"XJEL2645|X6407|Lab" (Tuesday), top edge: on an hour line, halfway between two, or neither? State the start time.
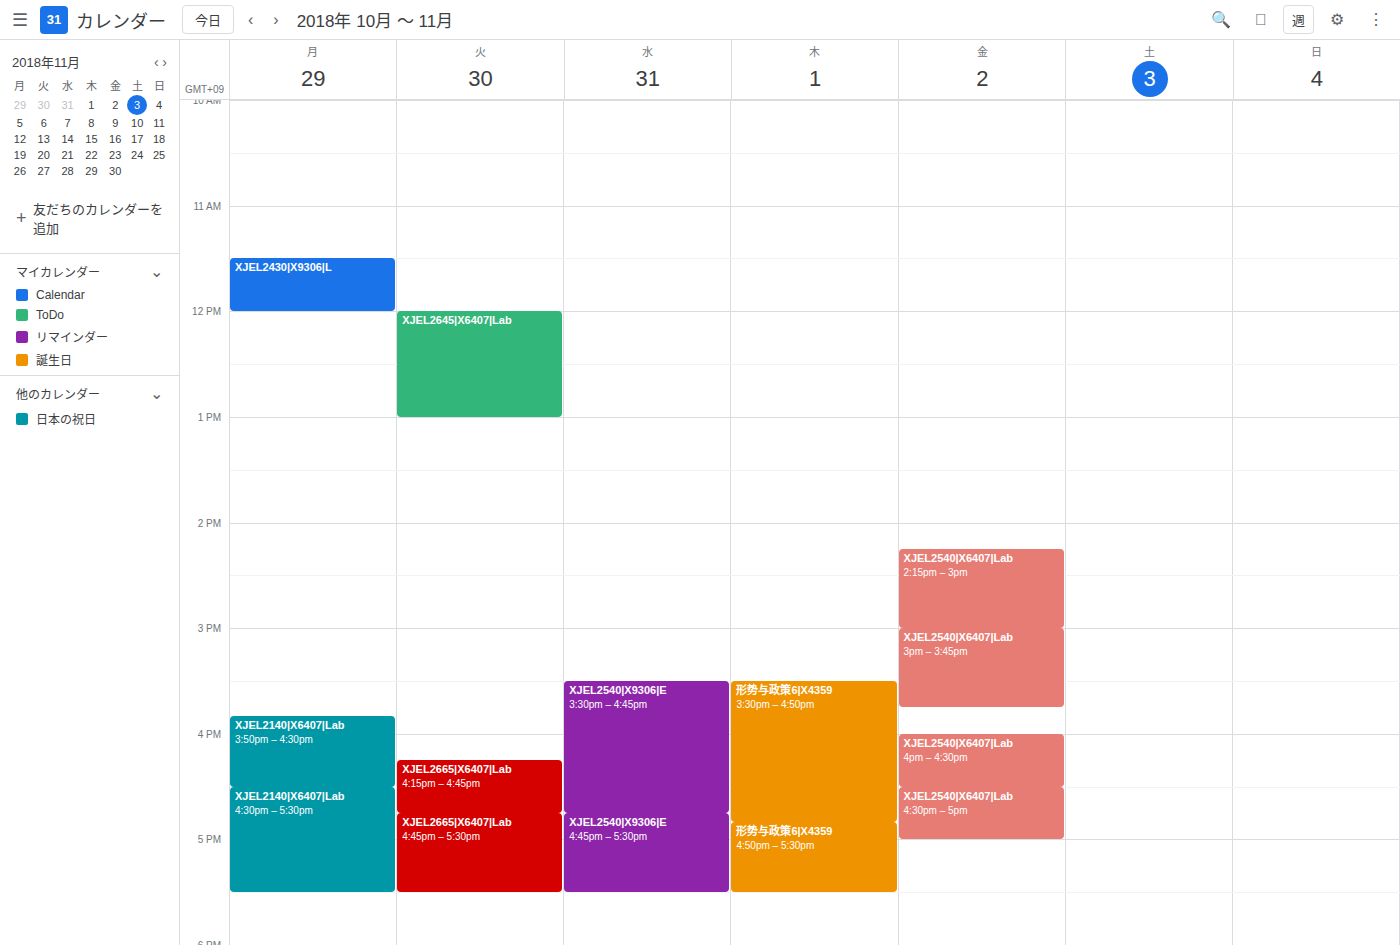
12:00 PM -- exactly on the 12 PM line.